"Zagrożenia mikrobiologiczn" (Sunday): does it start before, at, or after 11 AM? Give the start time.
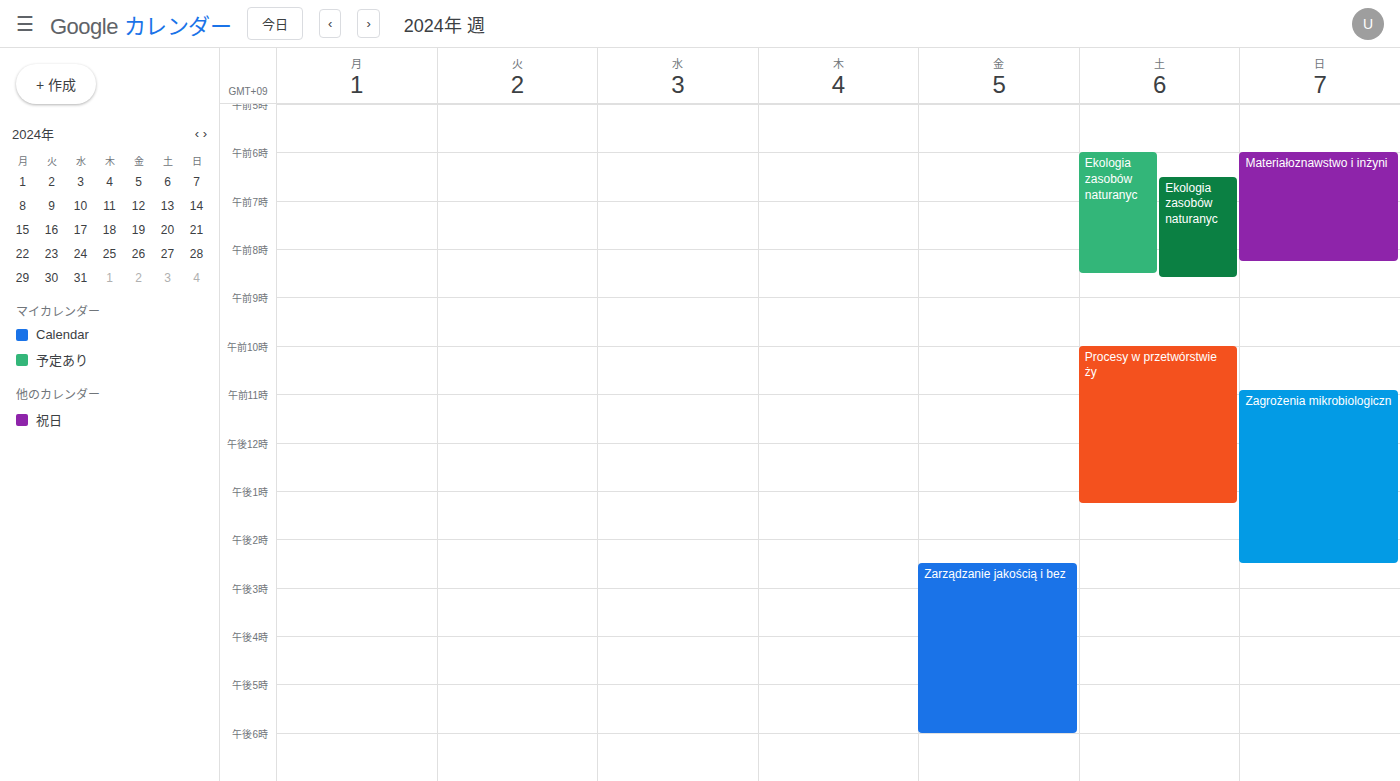
10:55 AM -- before 11 AM, 5 minutes above the 11 AM line.